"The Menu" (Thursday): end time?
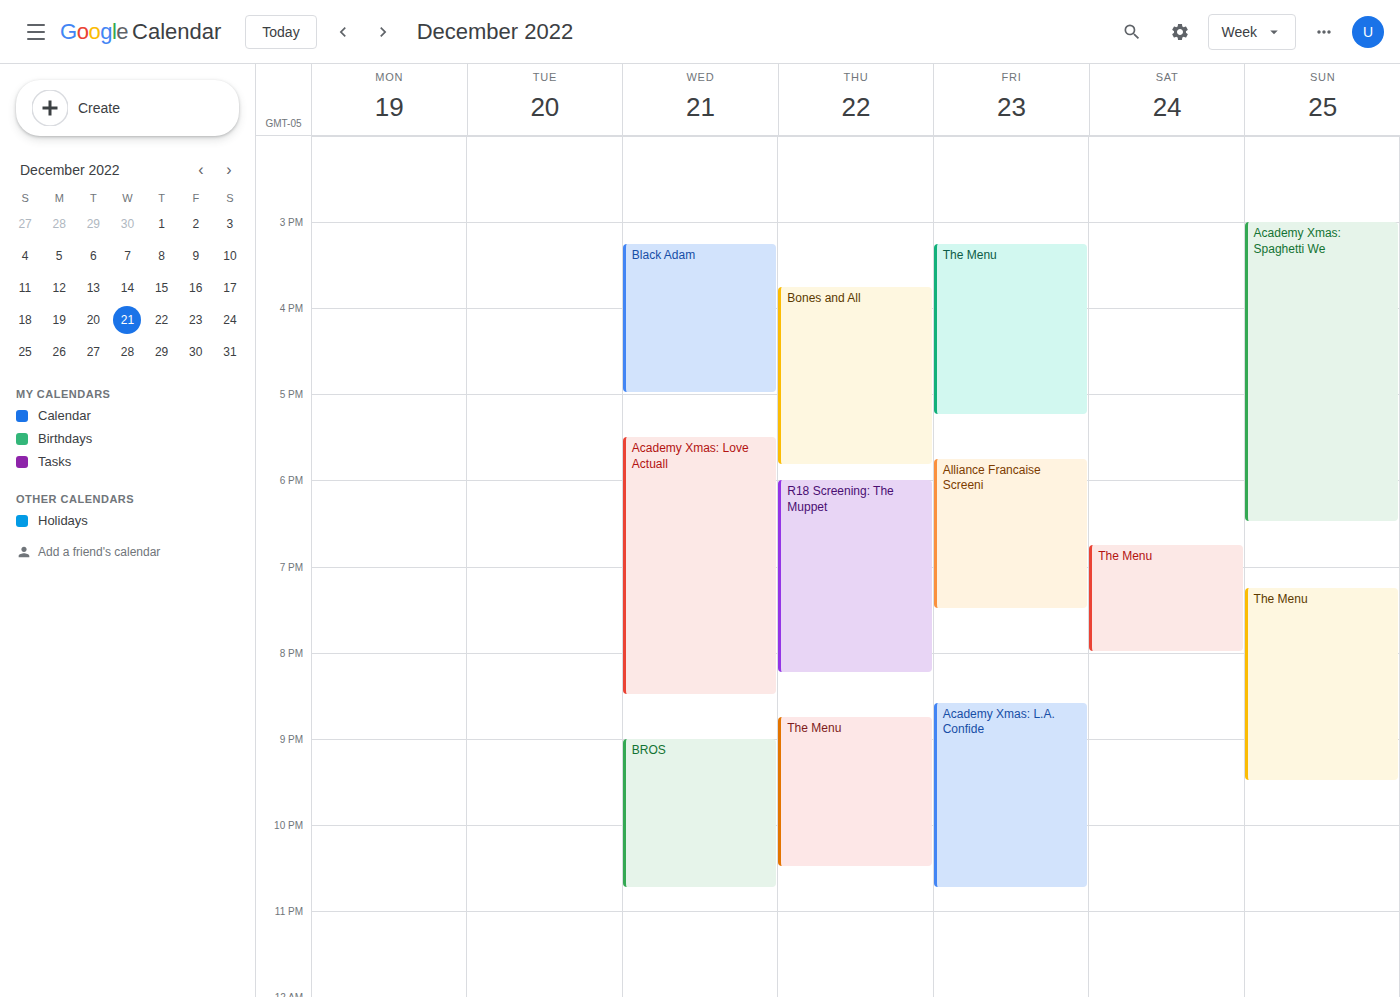
22:30